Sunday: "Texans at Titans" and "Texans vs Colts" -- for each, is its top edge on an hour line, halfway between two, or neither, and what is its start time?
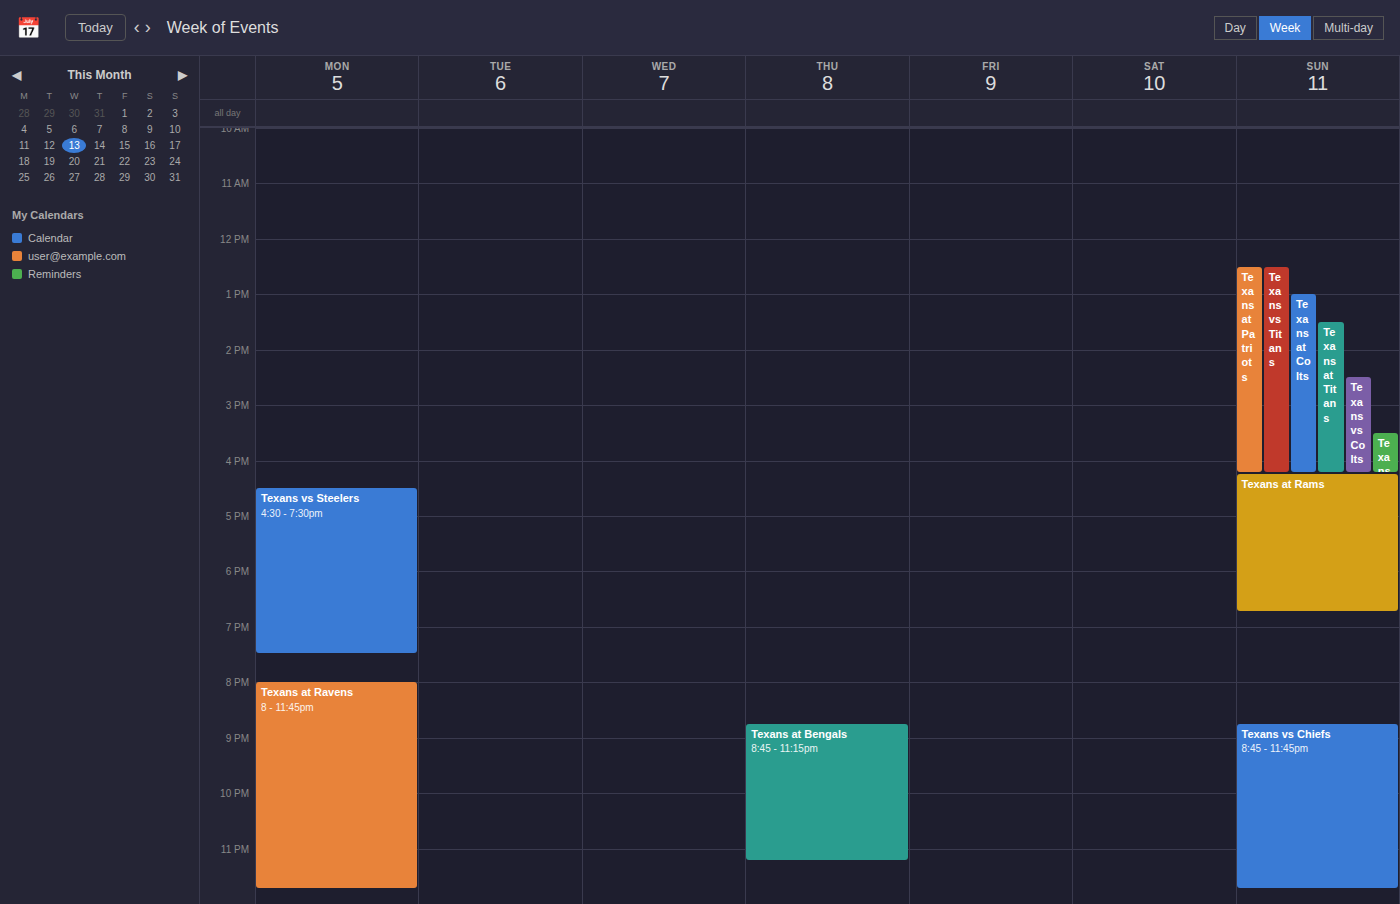
"Texans at Titans": 13:30, halfway between the 13:00 and 14:00 lines. "Texans vs Colts": 14:30, halfway between the 14:00 and 15:00 lines.